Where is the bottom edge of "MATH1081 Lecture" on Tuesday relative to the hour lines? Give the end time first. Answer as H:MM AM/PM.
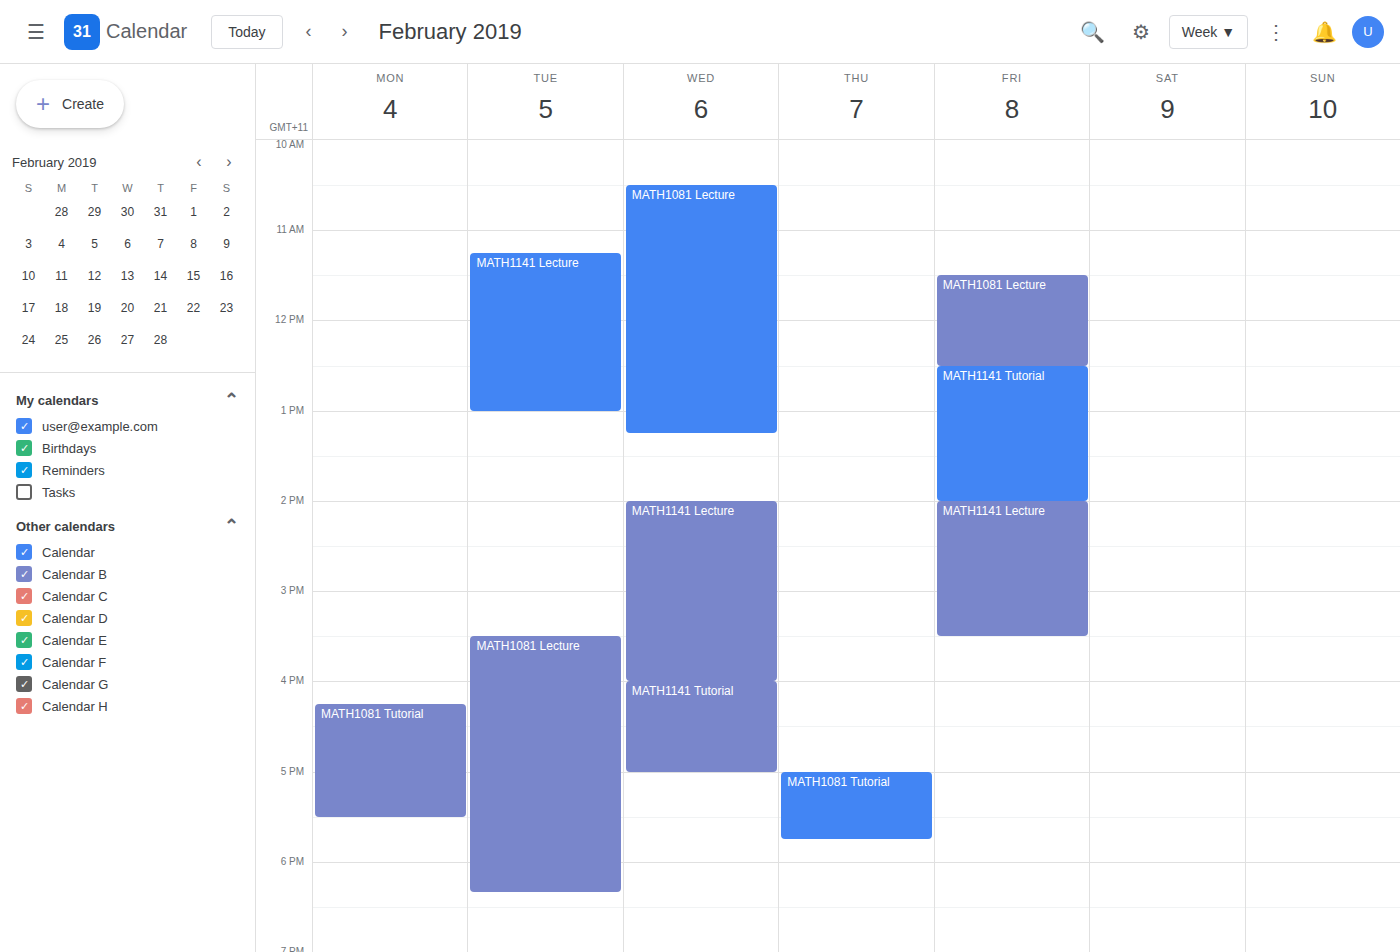
6:20 PM -- neither: 20 minutes below the 6 PM line and 40 minutes above the 7 PM line.